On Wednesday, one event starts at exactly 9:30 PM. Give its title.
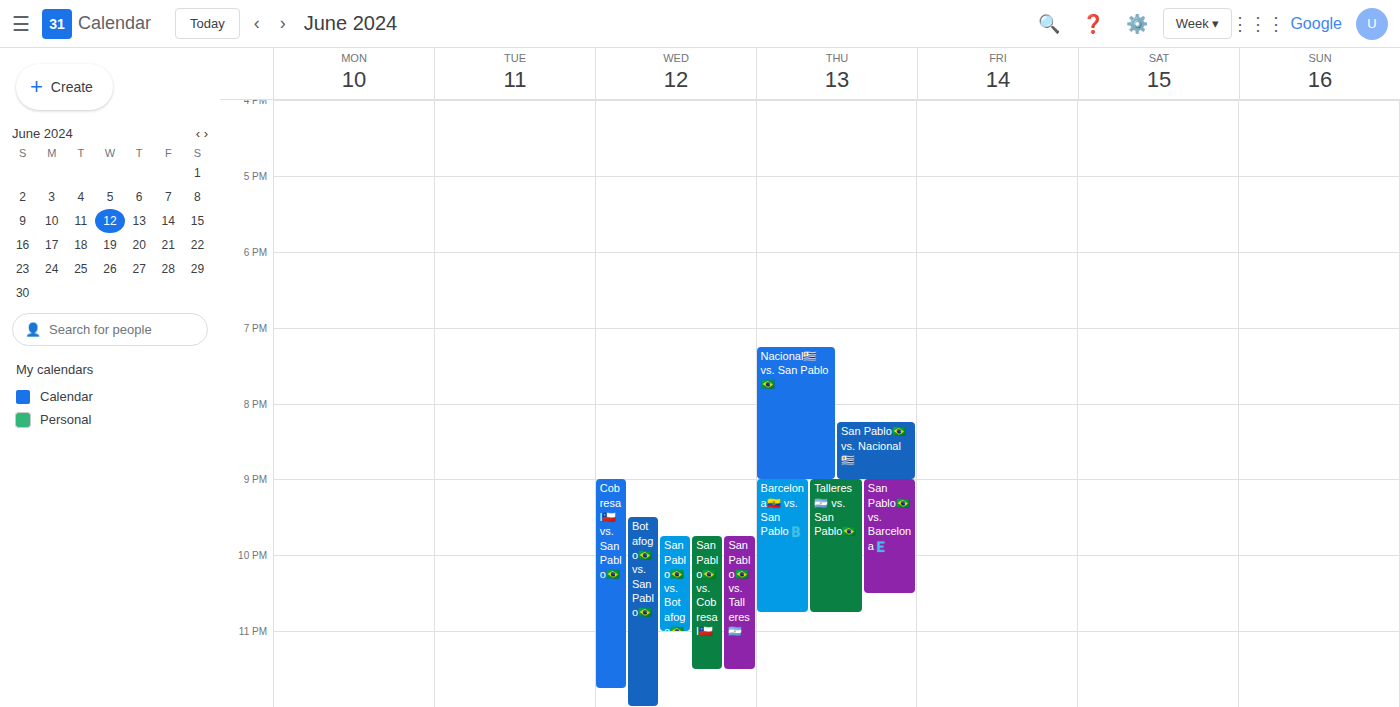
"Botafogo🇧🇷 vs. San Pablo🇧🇷"